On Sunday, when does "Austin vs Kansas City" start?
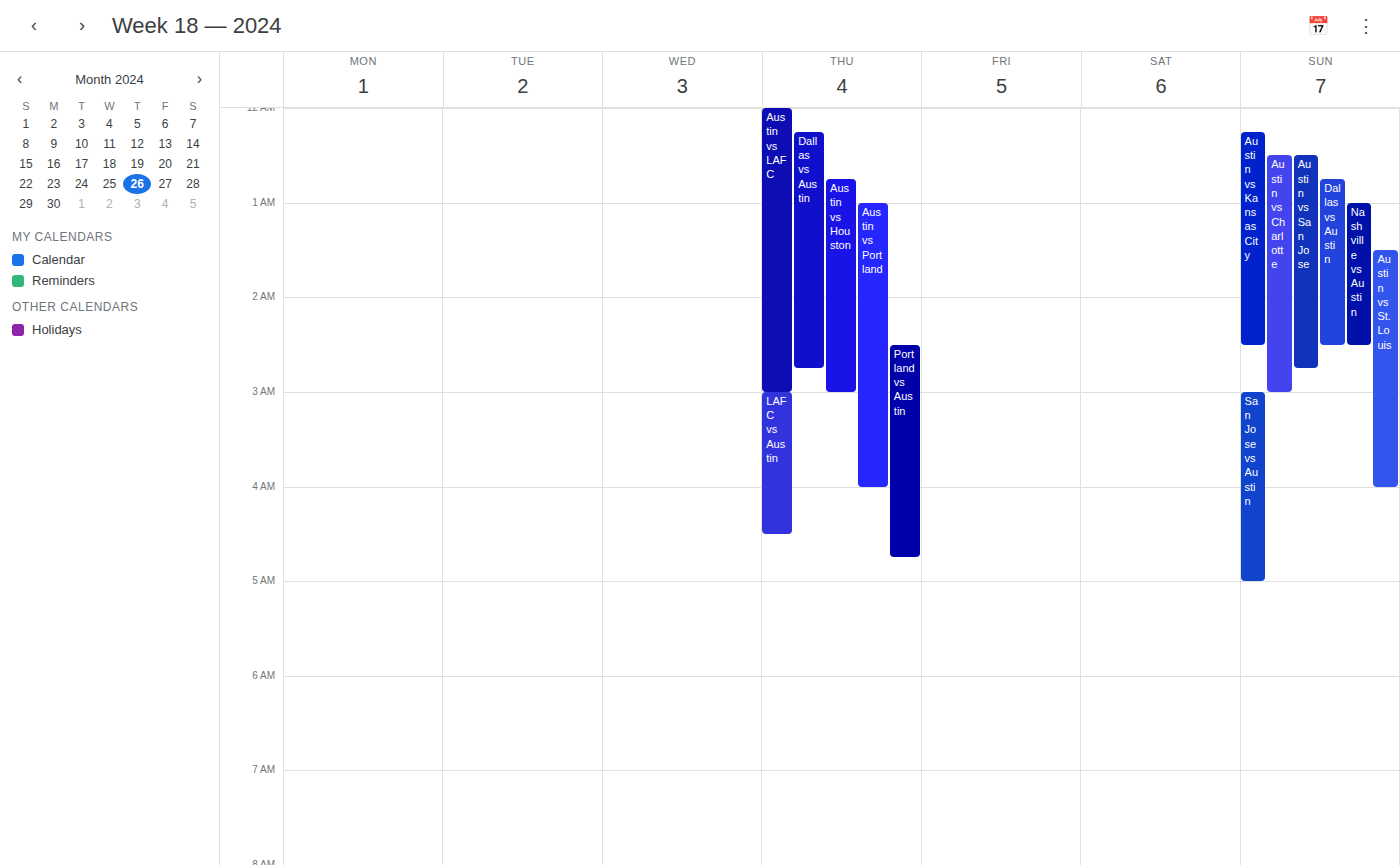
12:15 AM